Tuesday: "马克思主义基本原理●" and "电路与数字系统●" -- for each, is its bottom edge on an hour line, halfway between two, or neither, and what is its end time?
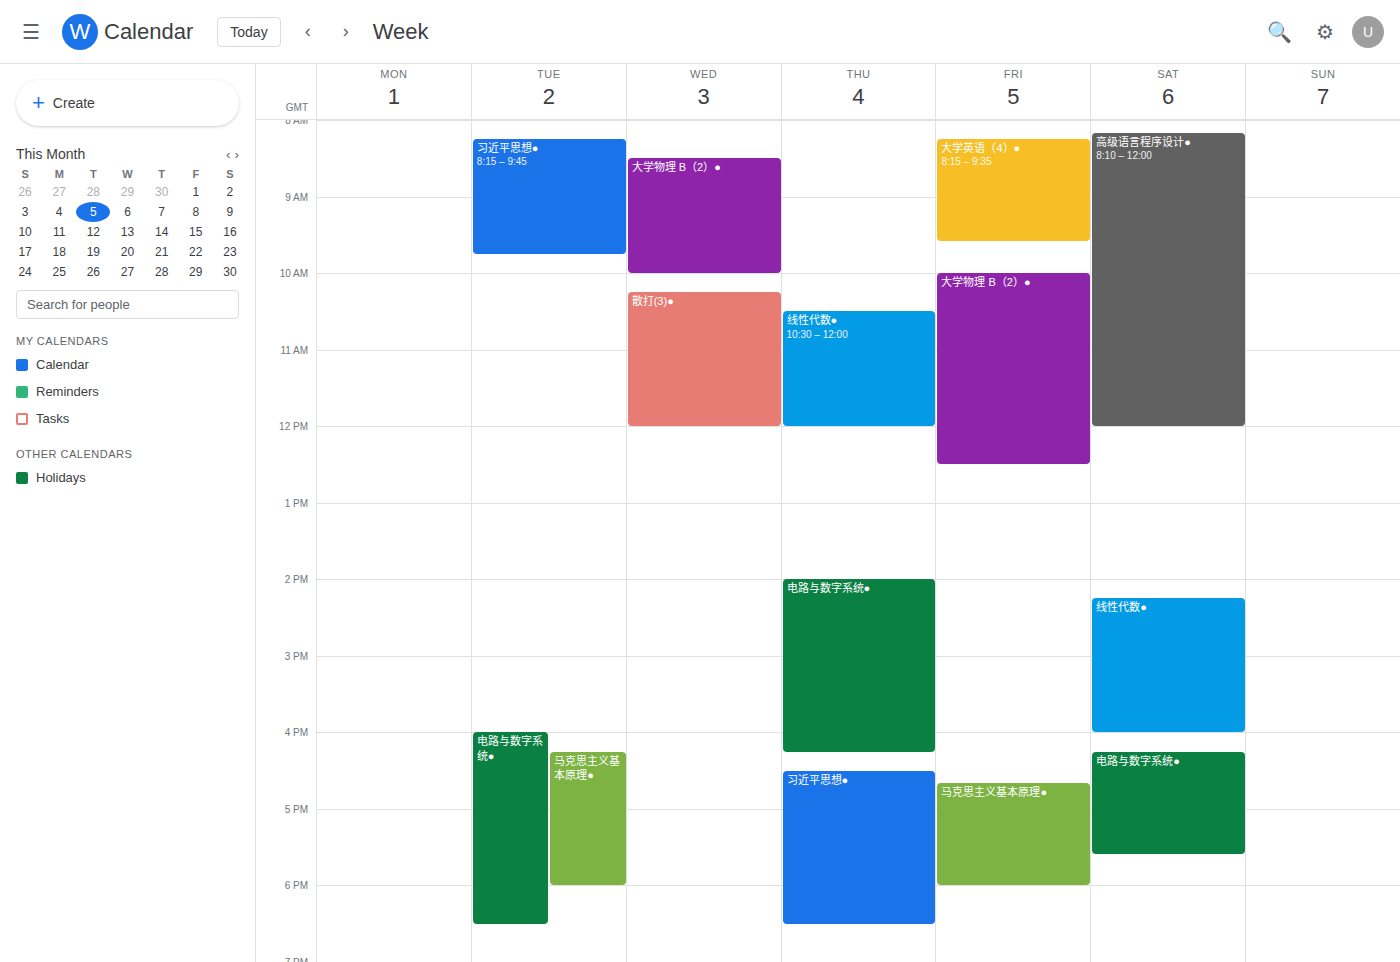
"马克思主义基本原理●": 6:00 PM, exactly on the 6 PM line. "电路与数字系统●": 6:30 PM, halfway between the 6 PM and 7 PM lines.